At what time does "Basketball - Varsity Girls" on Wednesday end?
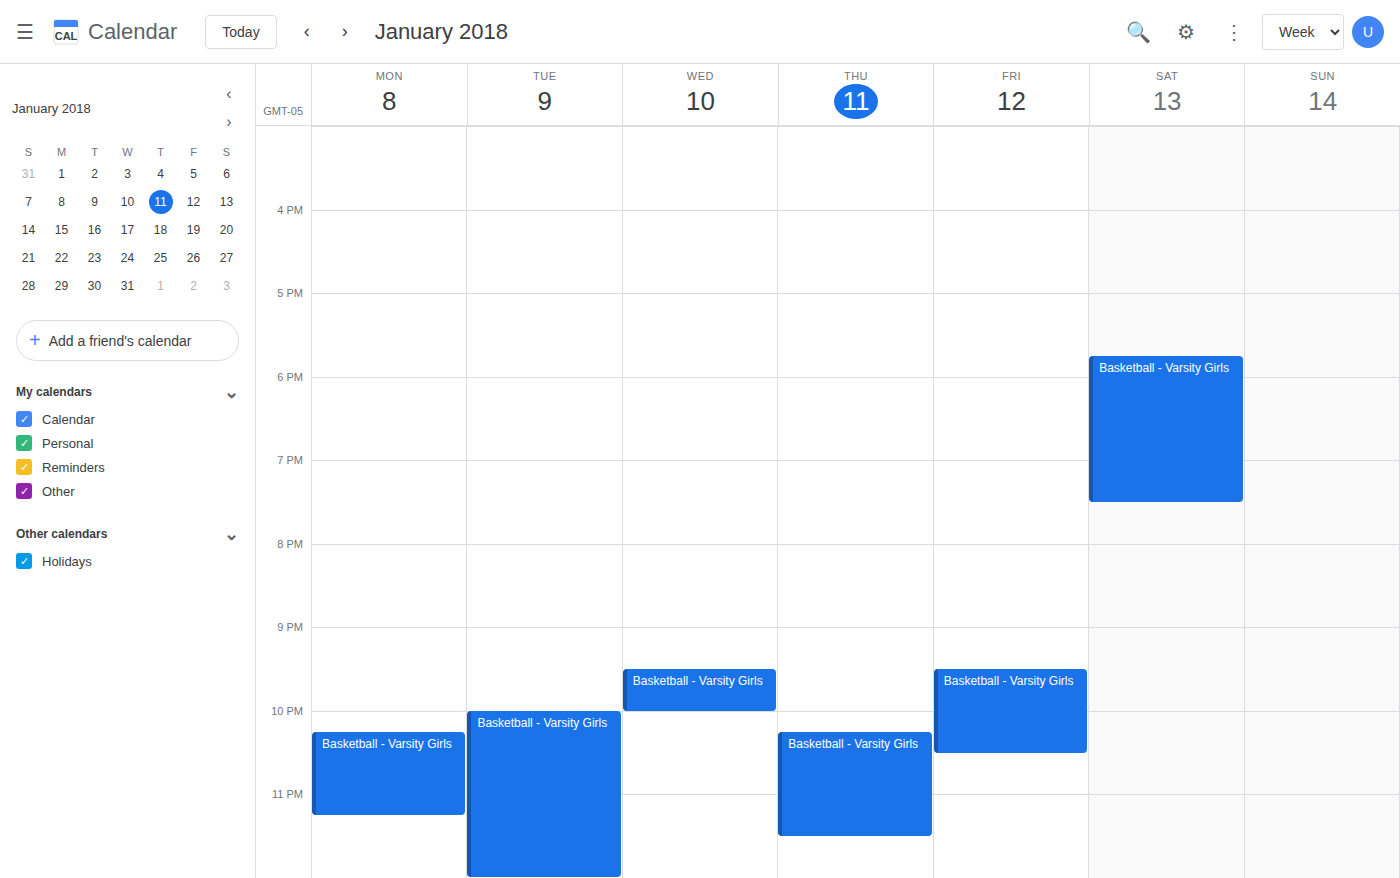
10:00 PM